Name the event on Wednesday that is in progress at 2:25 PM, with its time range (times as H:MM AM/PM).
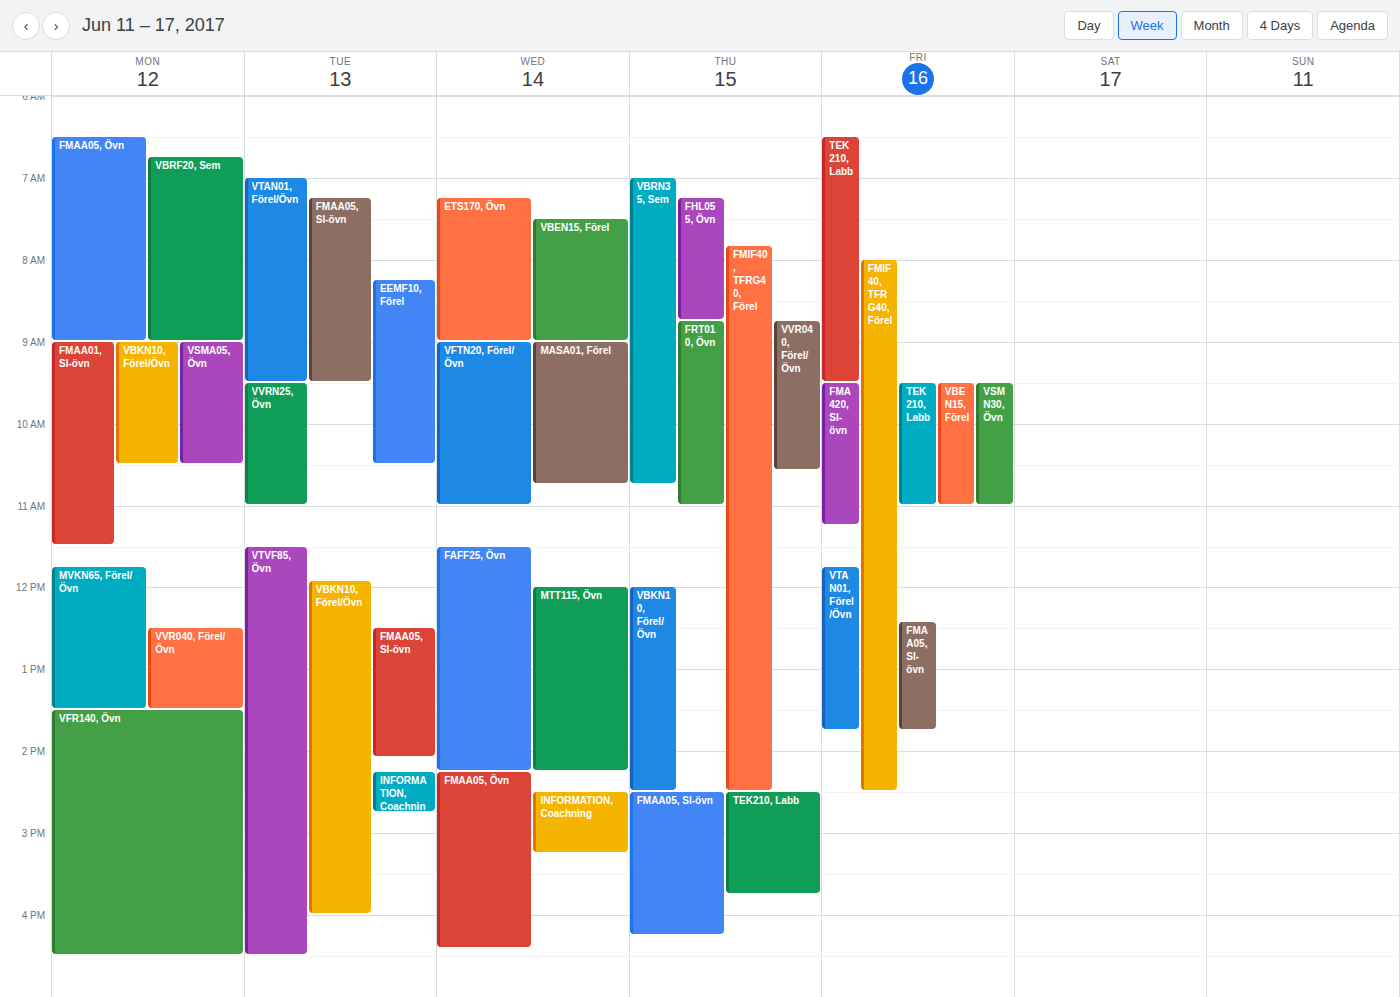
"FMAA05, Övn", 2:15 PM to 4:25 PM